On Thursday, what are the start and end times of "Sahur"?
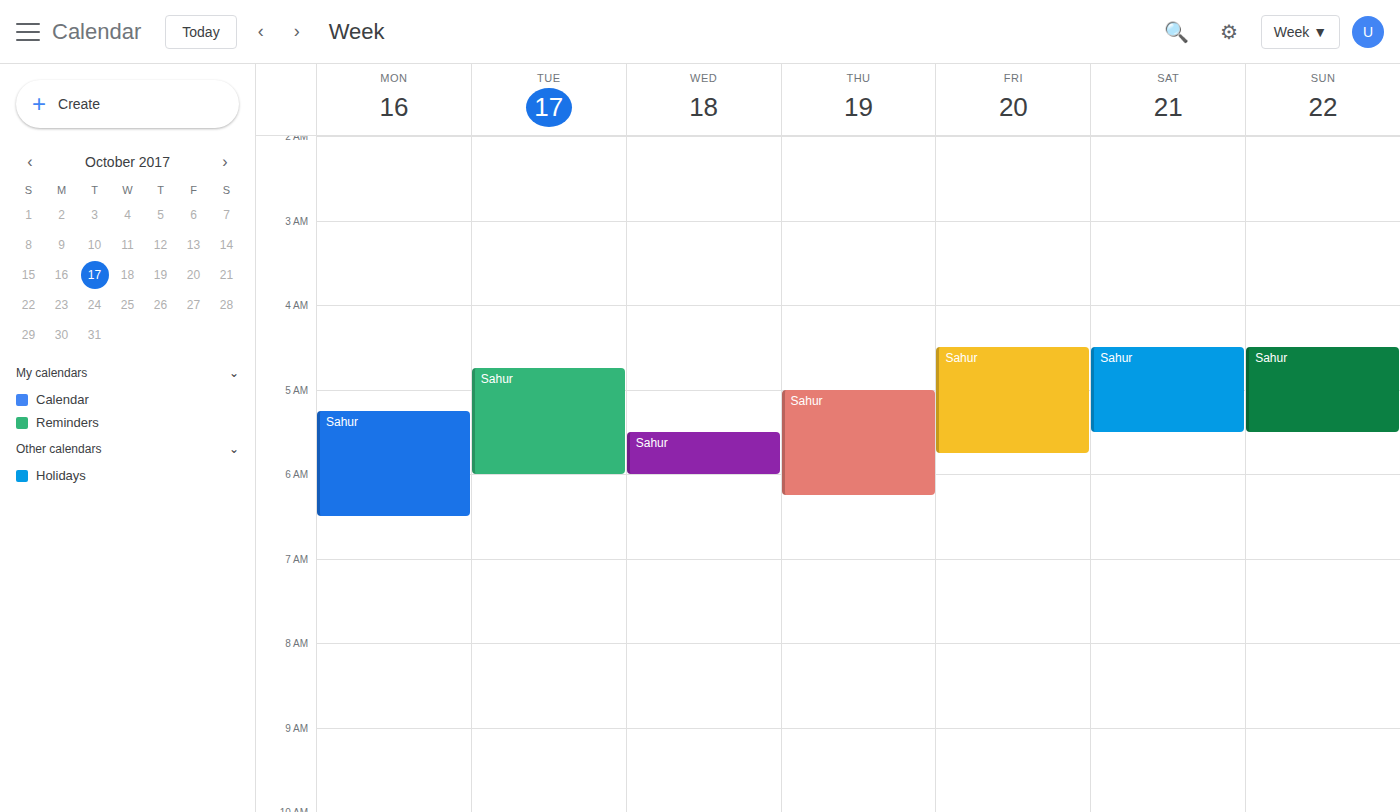
05:00 to 06:15